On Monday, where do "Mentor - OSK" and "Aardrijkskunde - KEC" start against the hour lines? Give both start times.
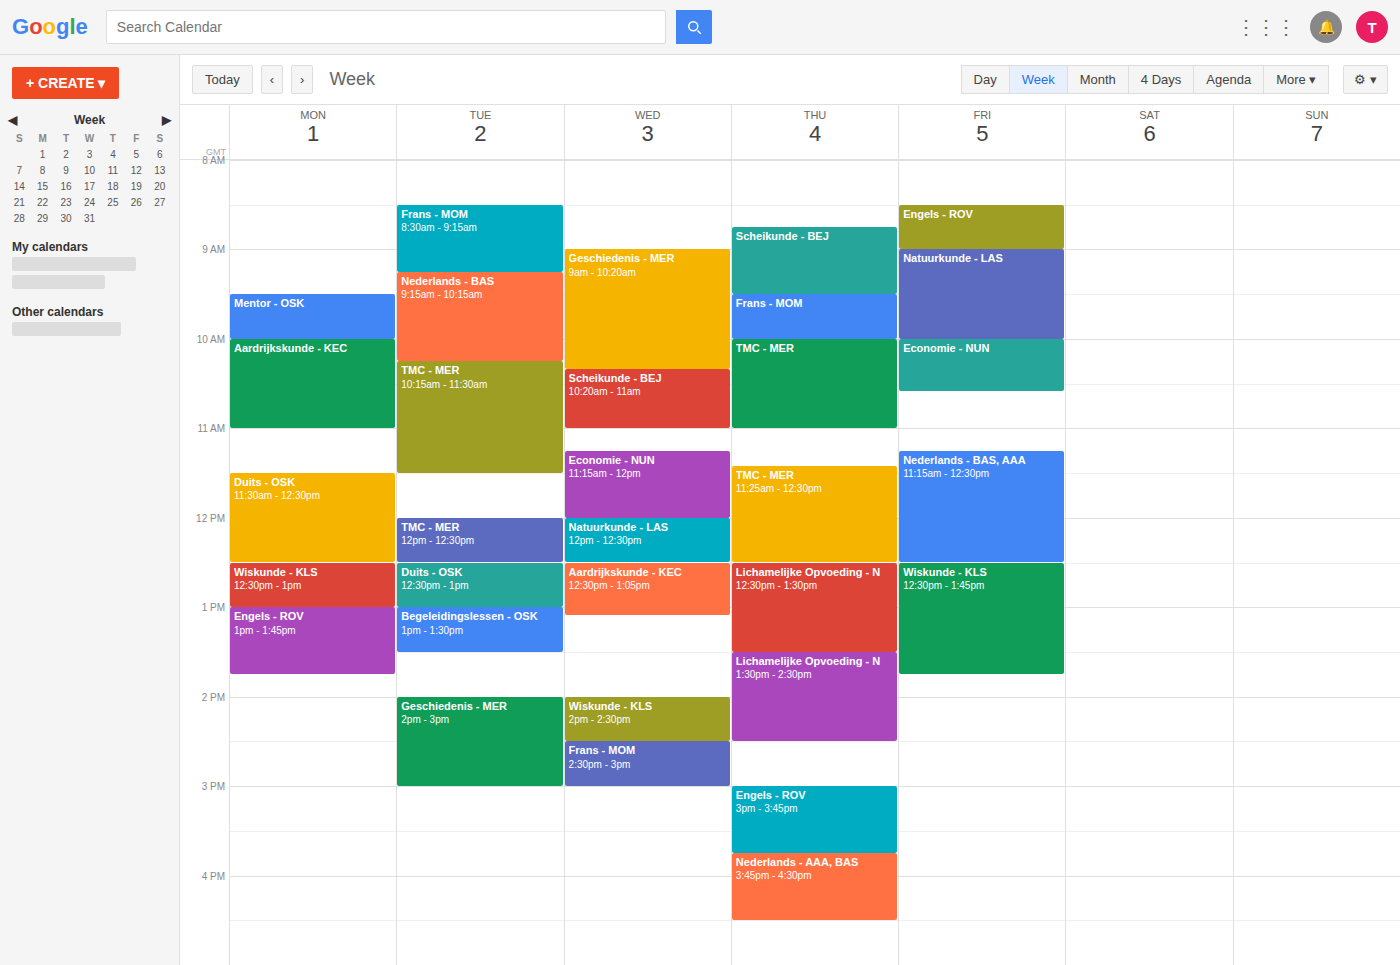
"Mentor - OSK": 09:30, halfway between the 09:00 and 10:00 lines. "Aardrijkskunde - KEC": 10:00, exactly on the 10:00 line.